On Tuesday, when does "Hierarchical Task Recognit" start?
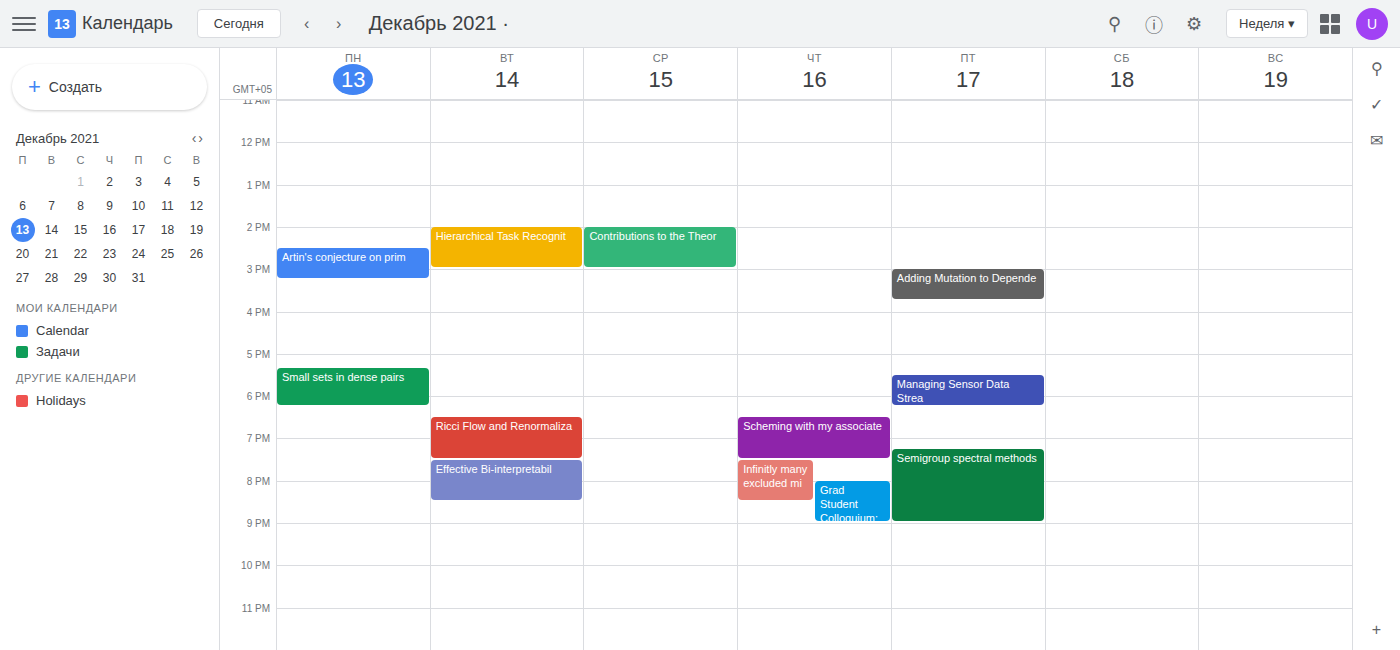
2:00 PM